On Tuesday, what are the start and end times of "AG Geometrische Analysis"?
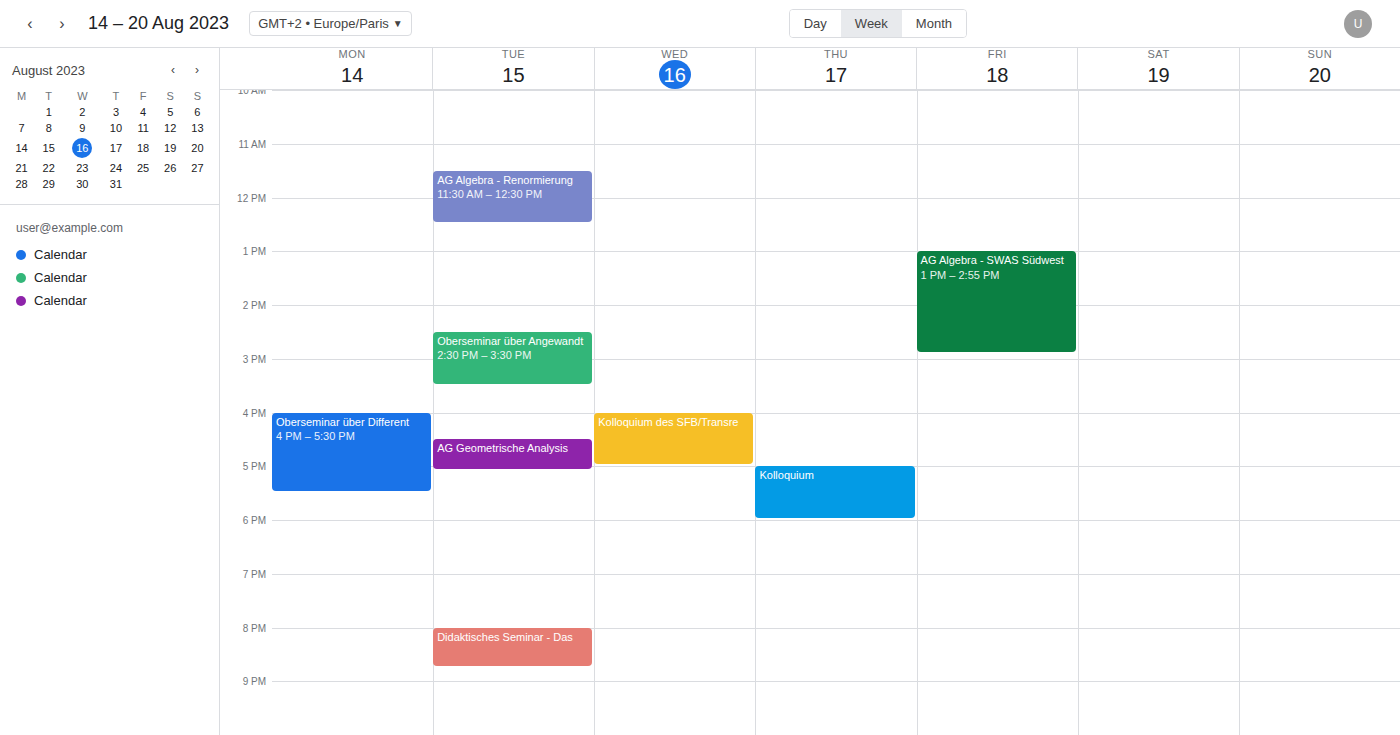
4:30 PM to 5:05 PM